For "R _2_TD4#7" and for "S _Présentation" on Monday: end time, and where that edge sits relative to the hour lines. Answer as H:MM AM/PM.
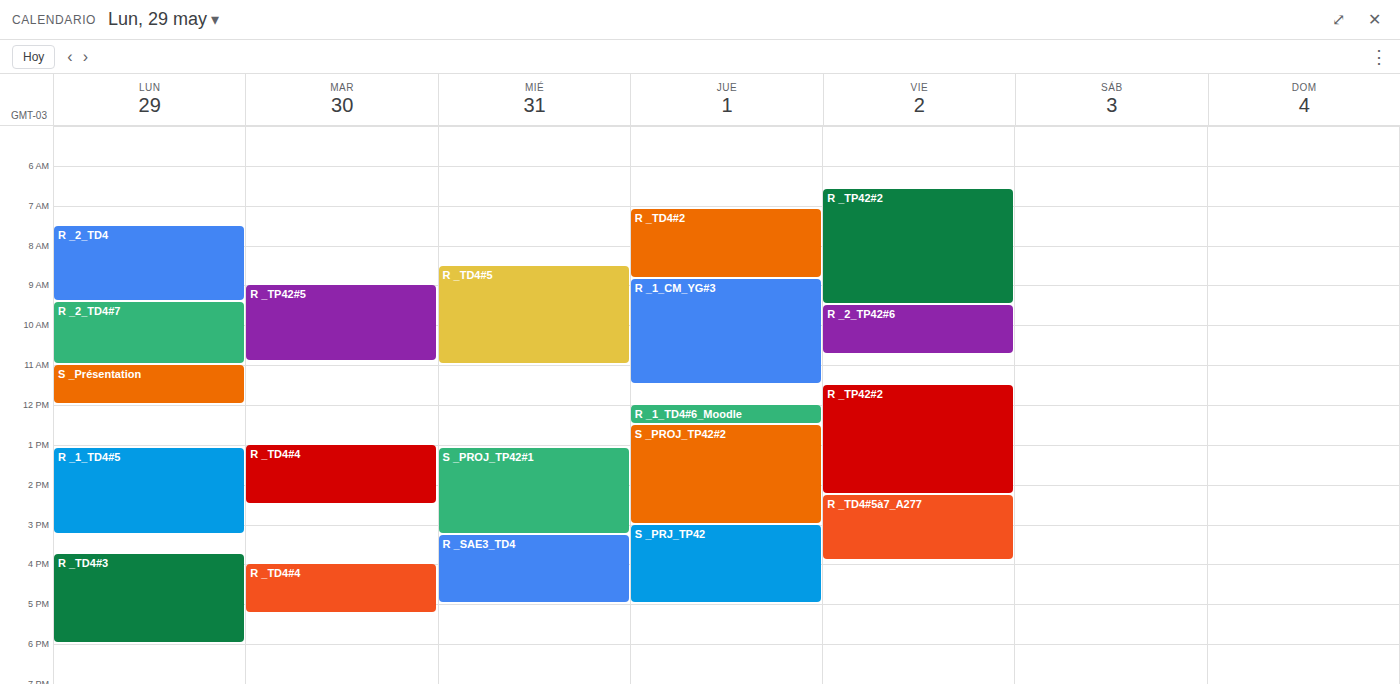
"R _2_TD4#7": 11:00 AM, exactly on the 11 AM line. "S _Présentation": 12:00 PM, exactly on the 12 PM line.